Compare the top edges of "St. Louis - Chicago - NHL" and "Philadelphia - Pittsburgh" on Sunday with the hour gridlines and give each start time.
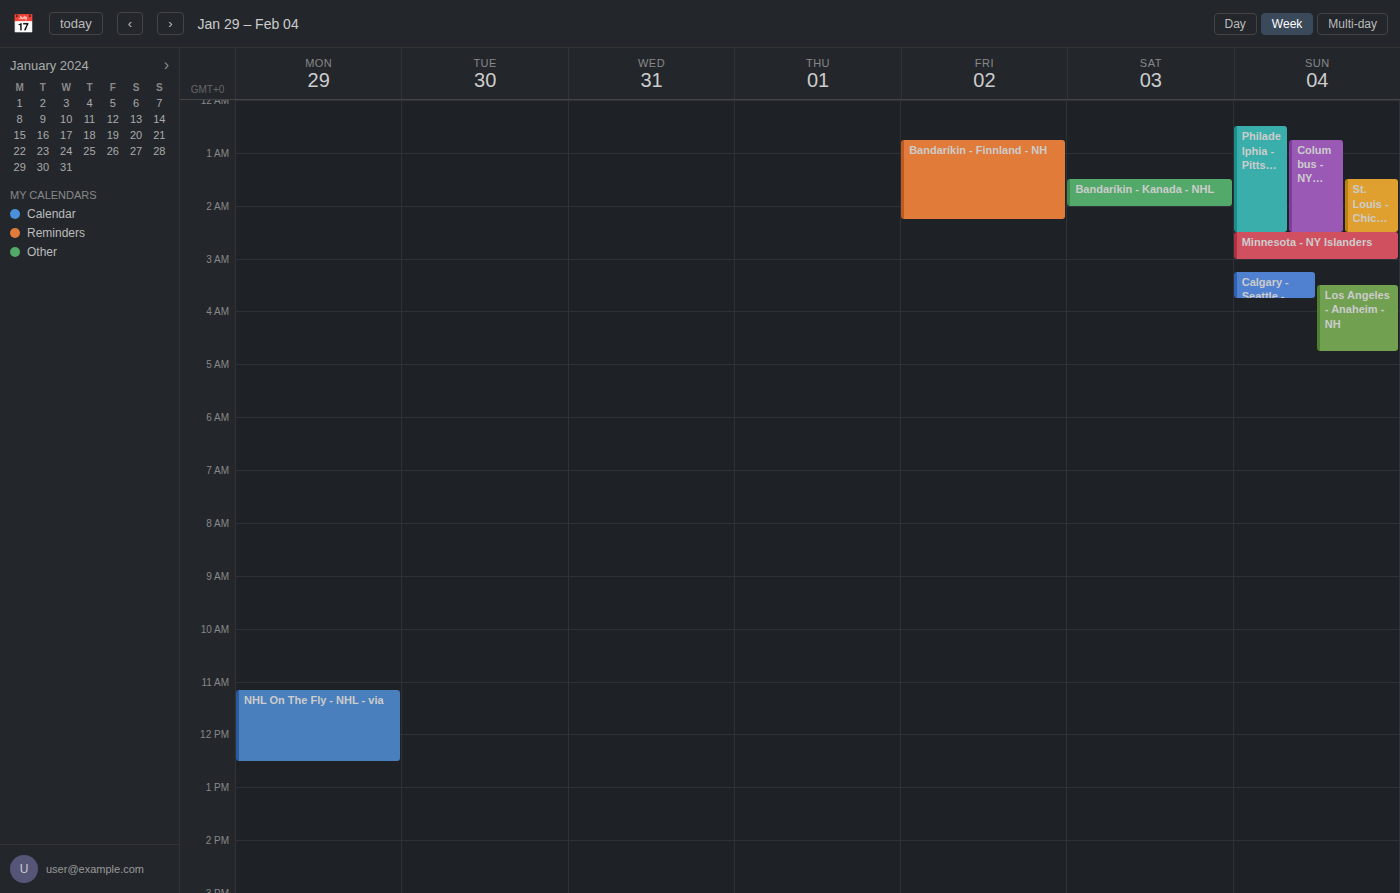
"St. Louis - Chicago - NHL": 1:30 AM, halfway between the 1 AM and 2 AM lines. "Philadelphia - Pittsburgh": 12:30 AM, halfway between the 12 AM and 1 AM lines.